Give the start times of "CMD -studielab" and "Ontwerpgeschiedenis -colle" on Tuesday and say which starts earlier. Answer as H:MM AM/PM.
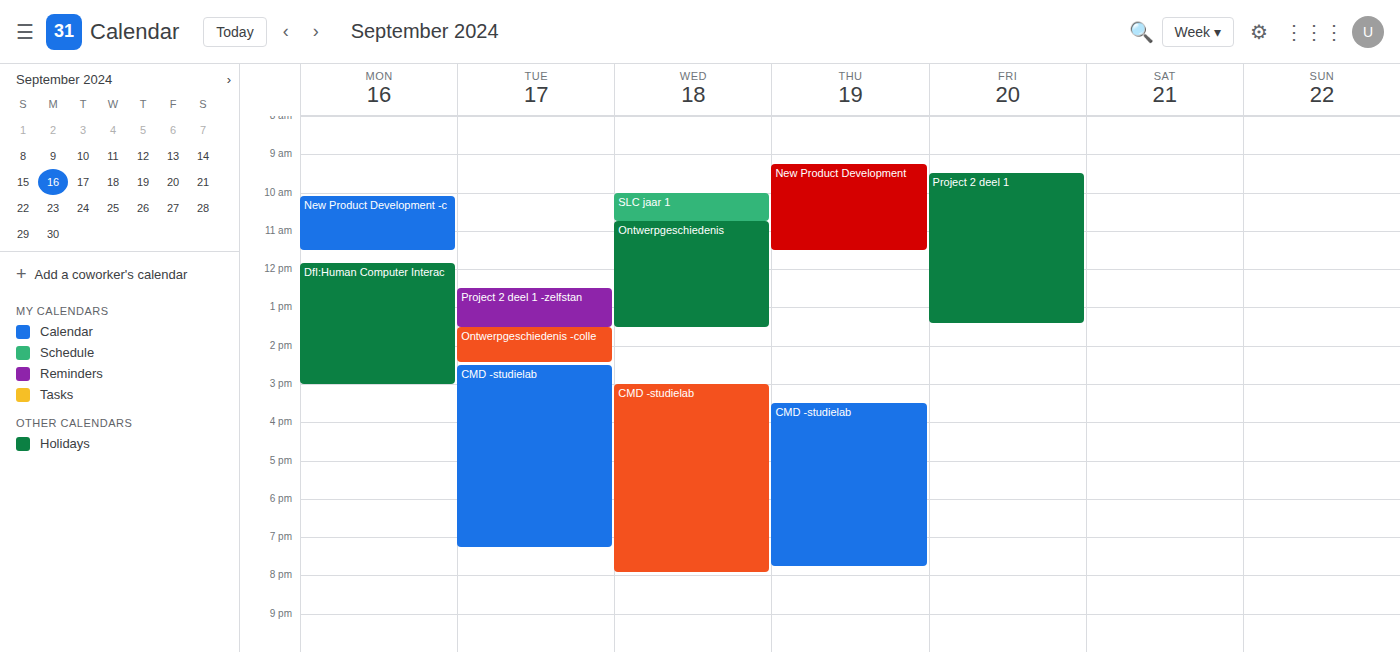
"Ontwerpgeschiedenis -colle" 1:30 PM; "CMD -studielab" 2:30 PM.